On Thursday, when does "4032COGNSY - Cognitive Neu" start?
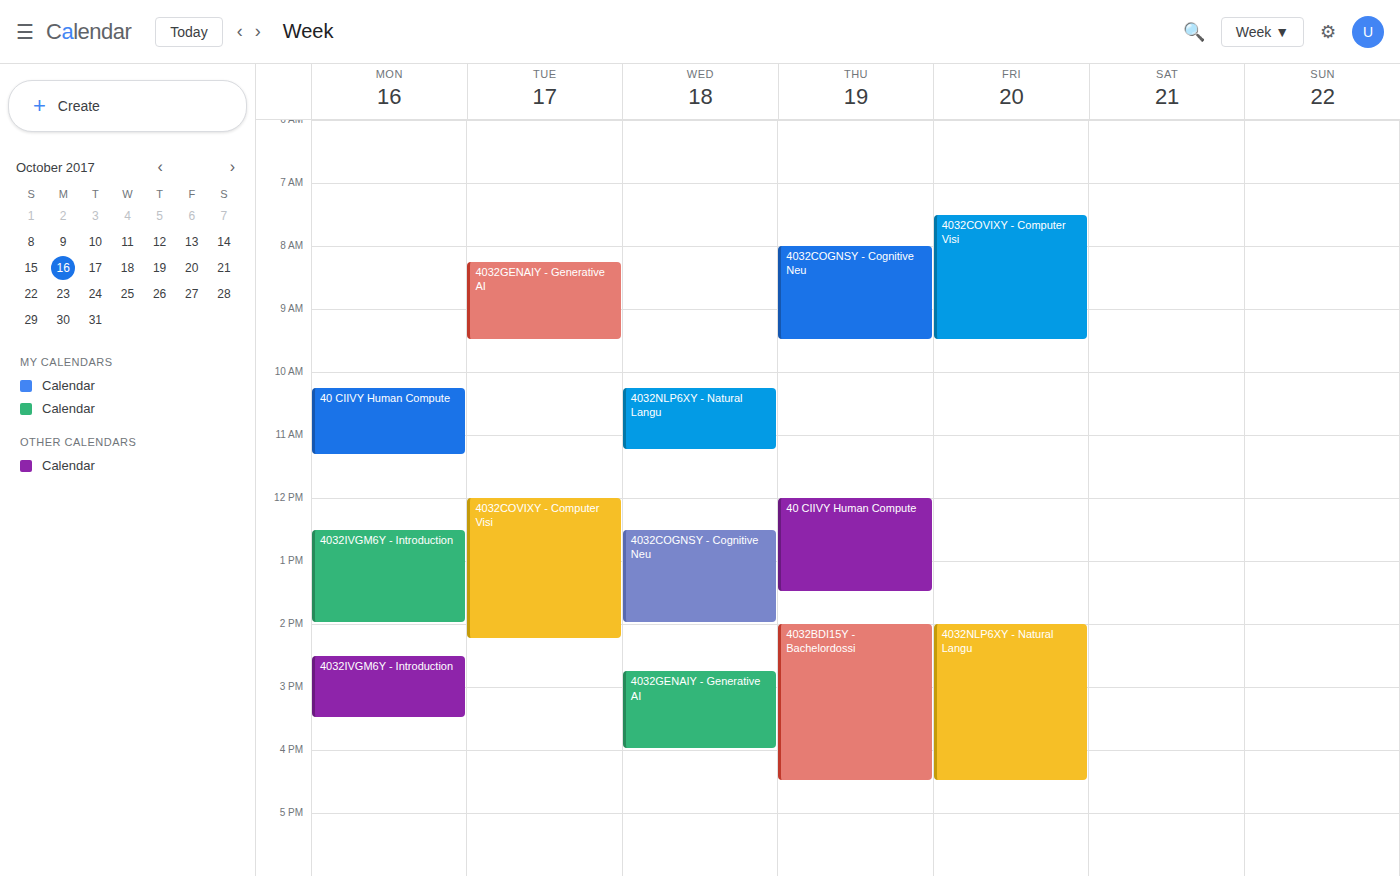
8:00 AM